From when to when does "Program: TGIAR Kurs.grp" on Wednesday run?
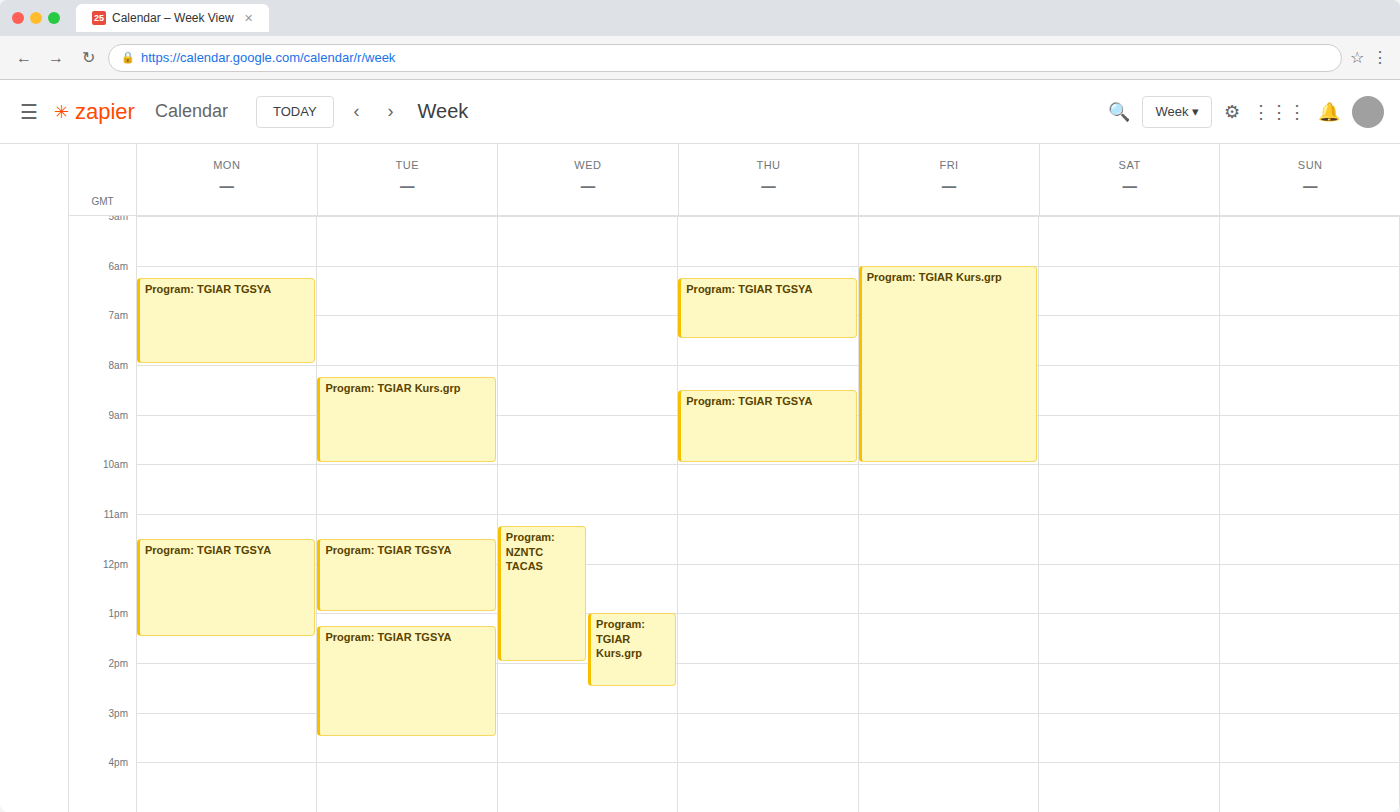
1:00 PM to 2:30 PM